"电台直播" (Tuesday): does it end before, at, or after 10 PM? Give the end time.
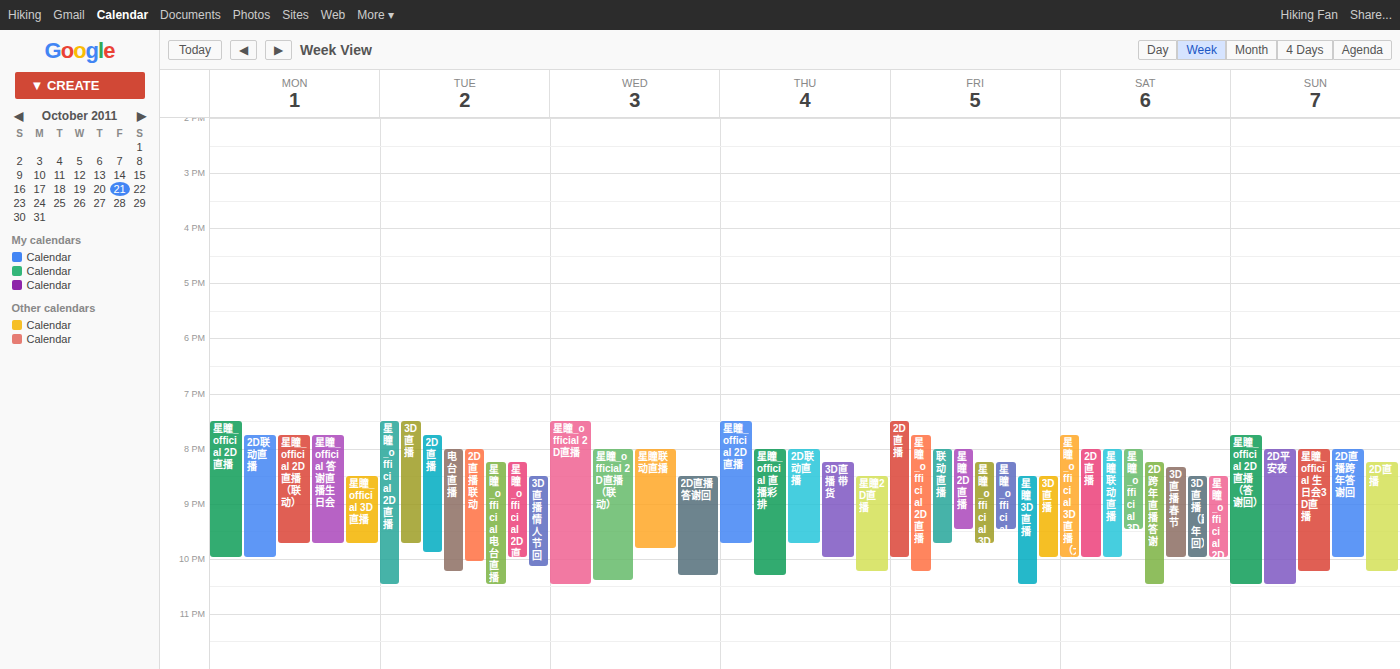
10:15 PM -- after 10 PM, 15 minutes below the 10 PM line.